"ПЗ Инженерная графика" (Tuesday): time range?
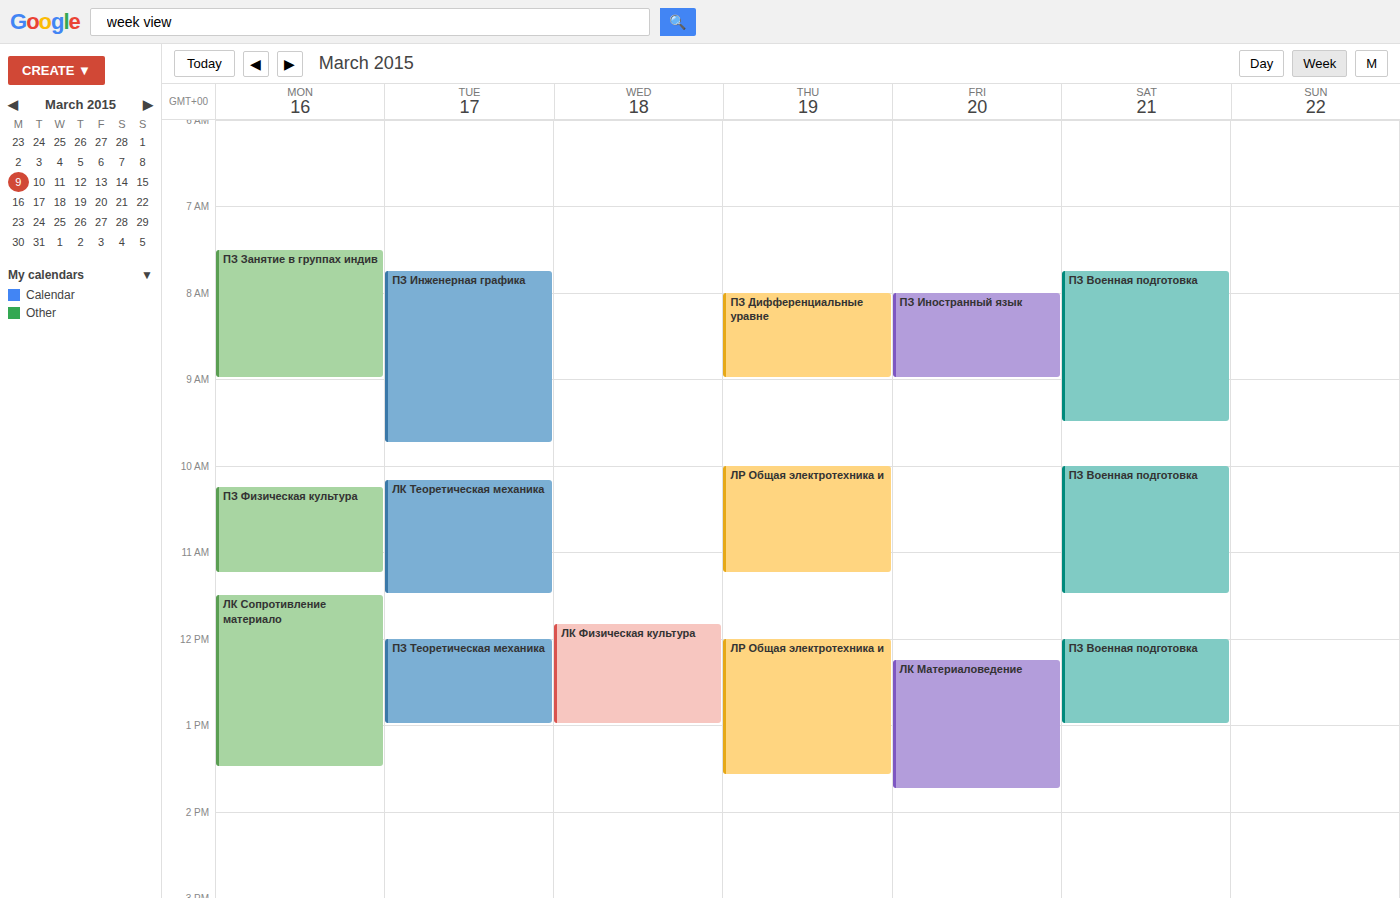
7:45 AM to 9:45 AM